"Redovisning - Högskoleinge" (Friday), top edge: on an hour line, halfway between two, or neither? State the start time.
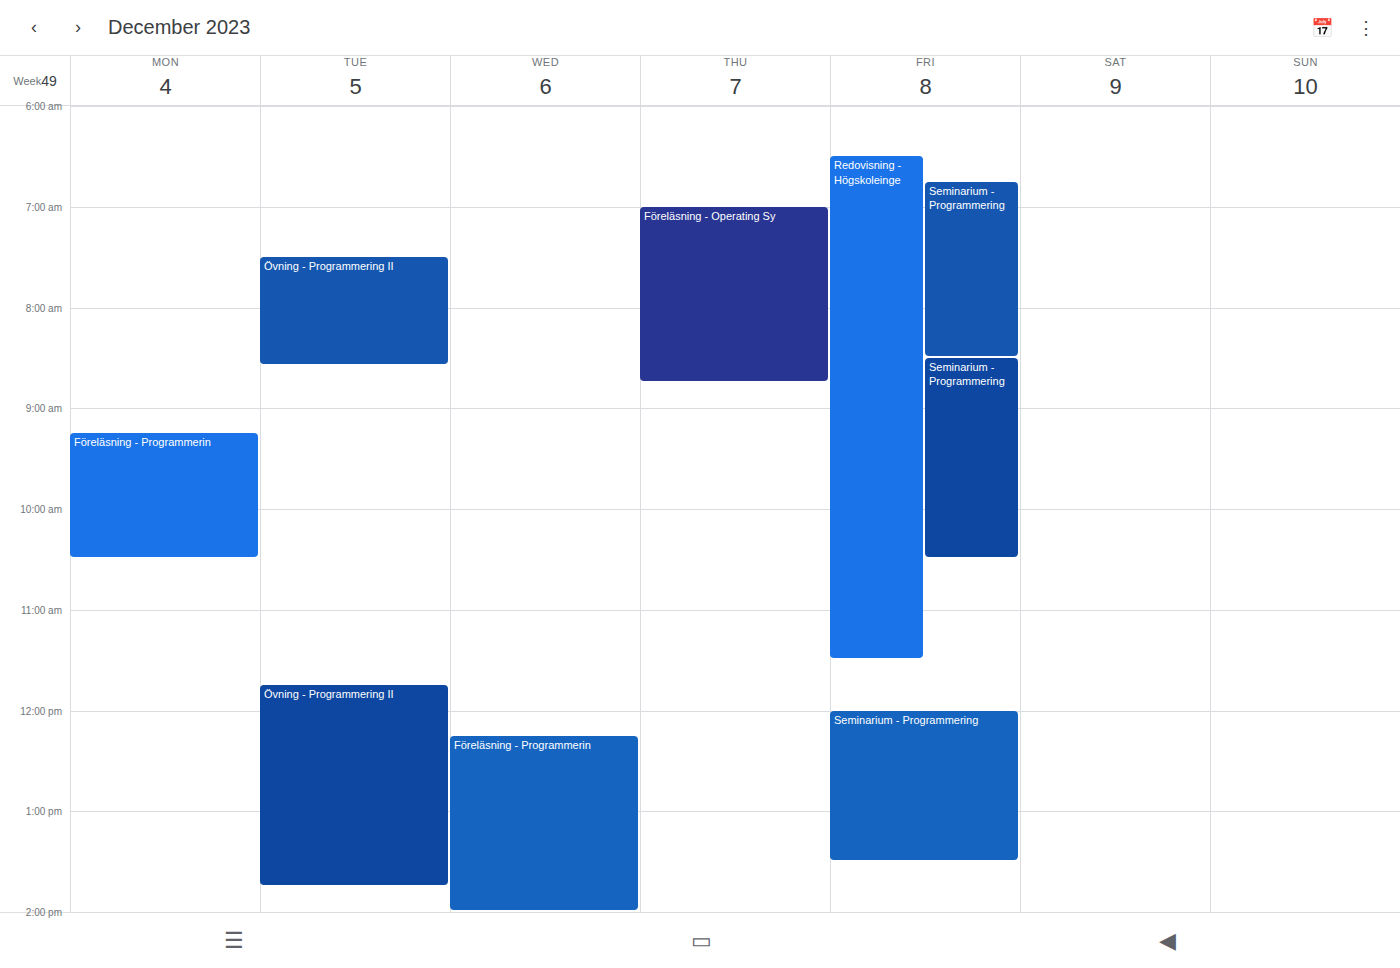
6:30 AM -- halfway between the 6 AM and 7 AM lines.